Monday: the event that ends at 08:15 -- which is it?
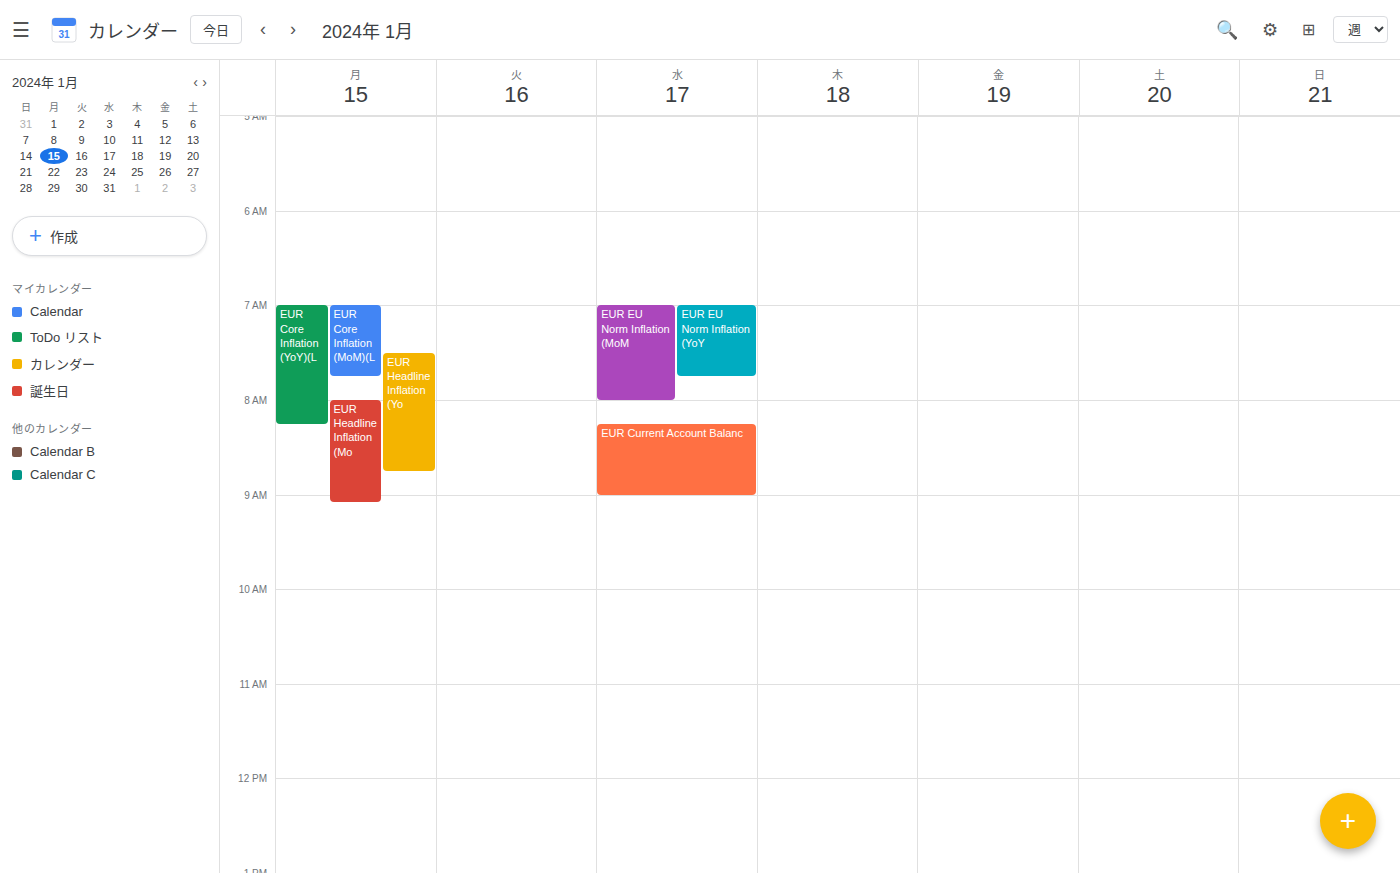
"EUR Core Inflation (YoY)(L"